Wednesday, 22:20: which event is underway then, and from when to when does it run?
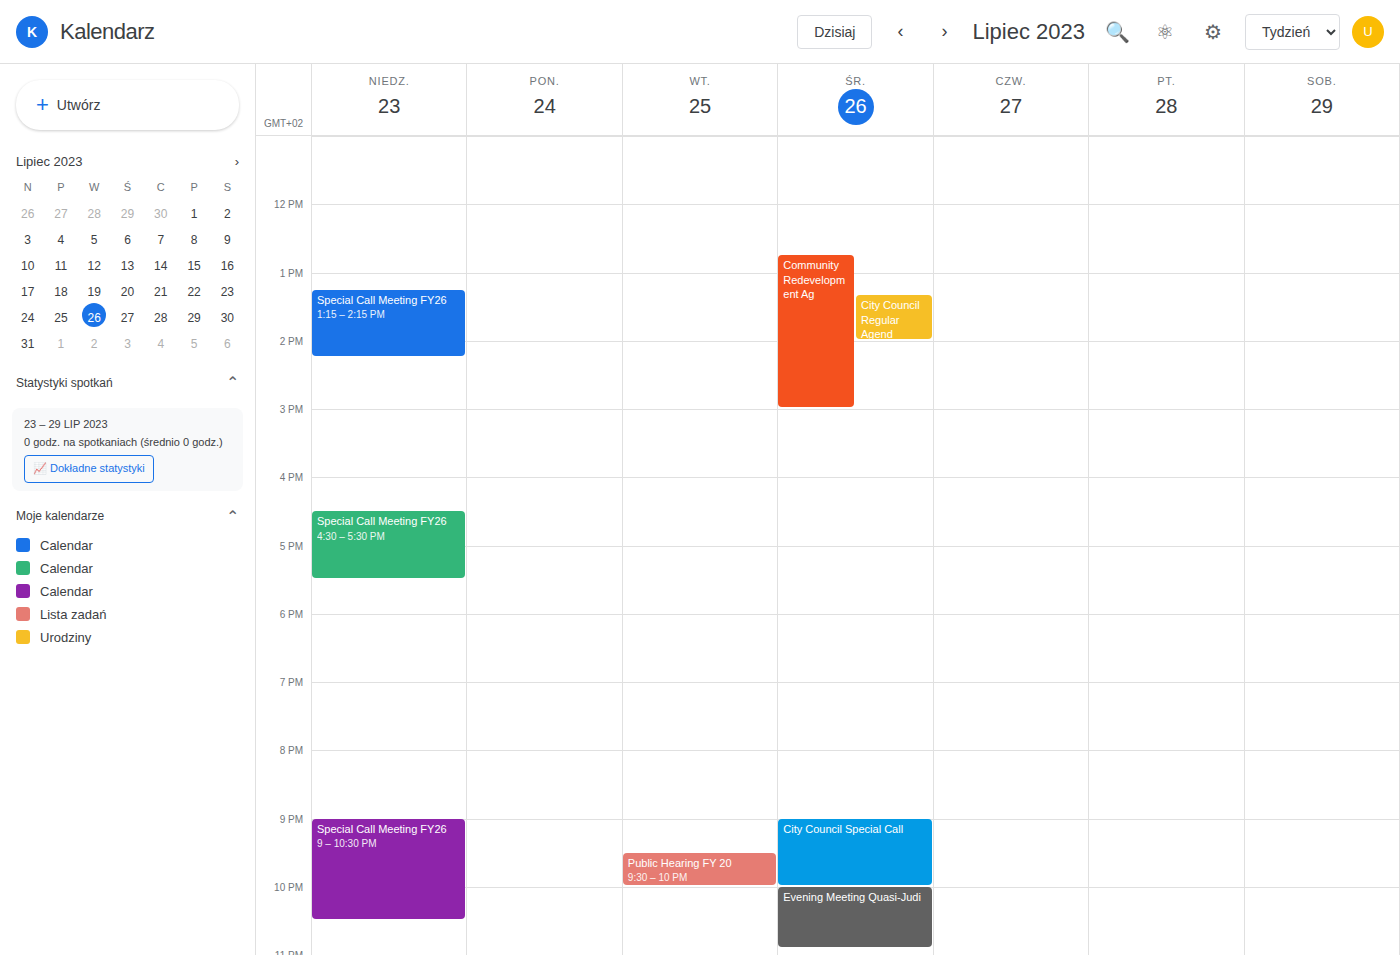
"Evening Meeting Quasi-Judi", 22:00 to 22:55